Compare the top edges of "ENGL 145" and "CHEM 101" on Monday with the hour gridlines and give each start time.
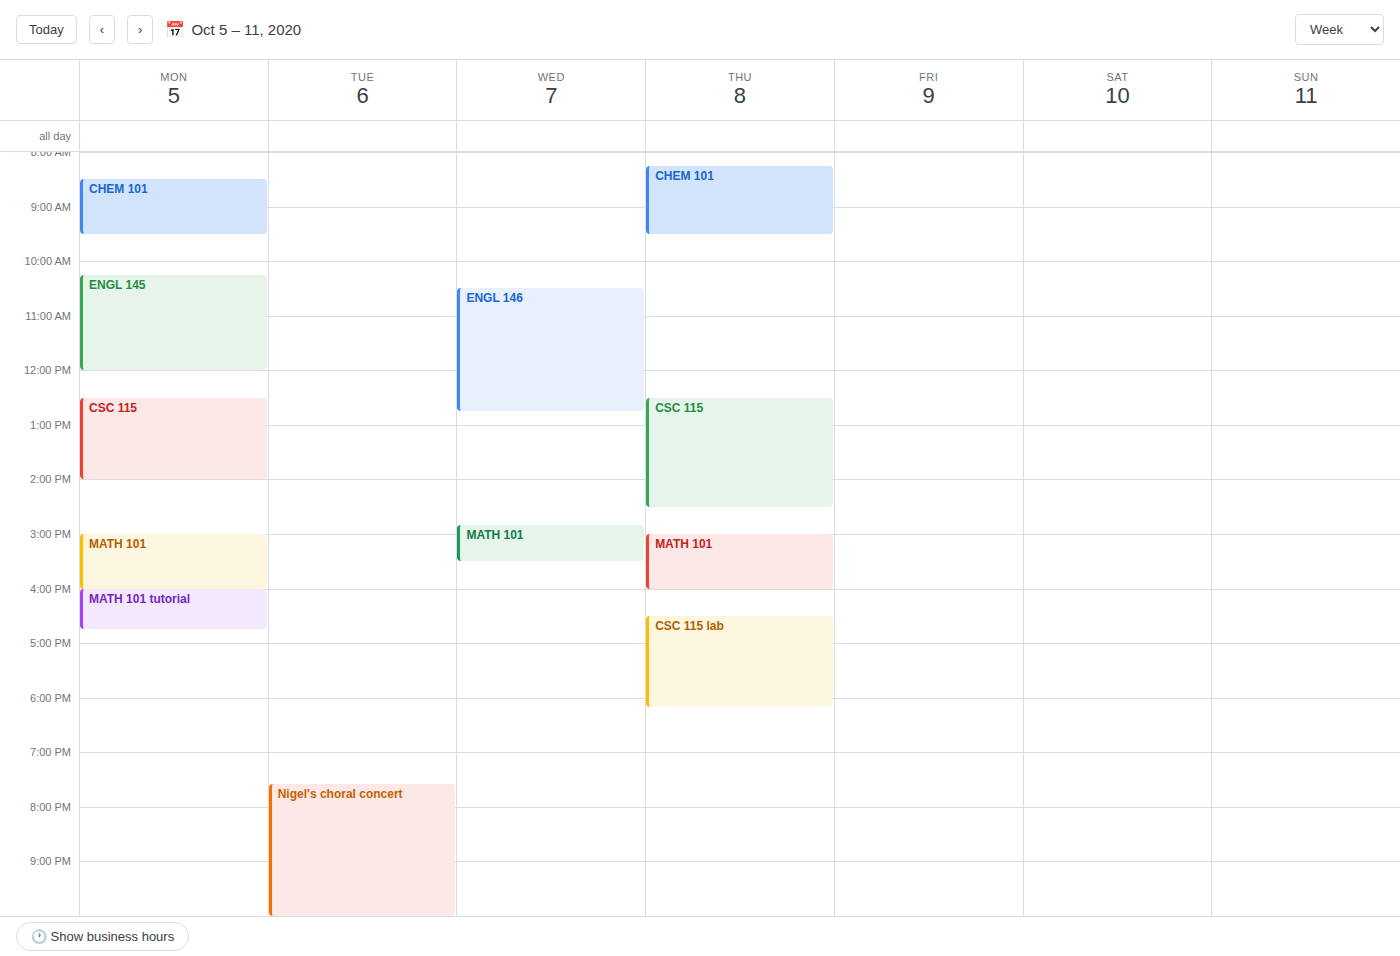
"ENGL 145": 10:15 AM, neither: a quarter of the way from the 10 AM line to the 11 AM line. "CHEM 101": 8:30 AM, halfway between the 8 AM and 9 AM lines.